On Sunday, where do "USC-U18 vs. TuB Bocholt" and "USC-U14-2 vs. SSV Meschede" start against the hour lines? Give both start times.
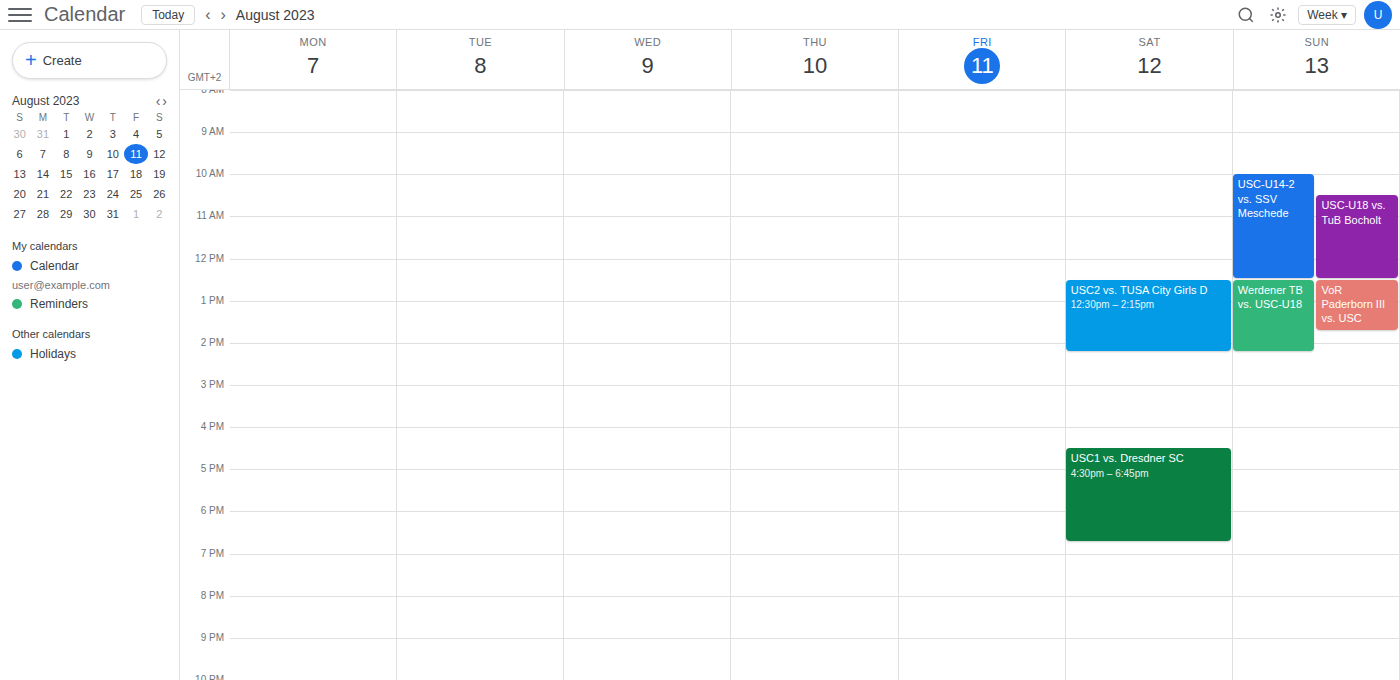
"USC-U18 vs. TuB Bocholt": 10:30 AM, halfway between the 10 AM and 11 AM lines. "USC-U14-2 vs. SSV Meschede": 10:00 AM, exactly on the 10 AM line.